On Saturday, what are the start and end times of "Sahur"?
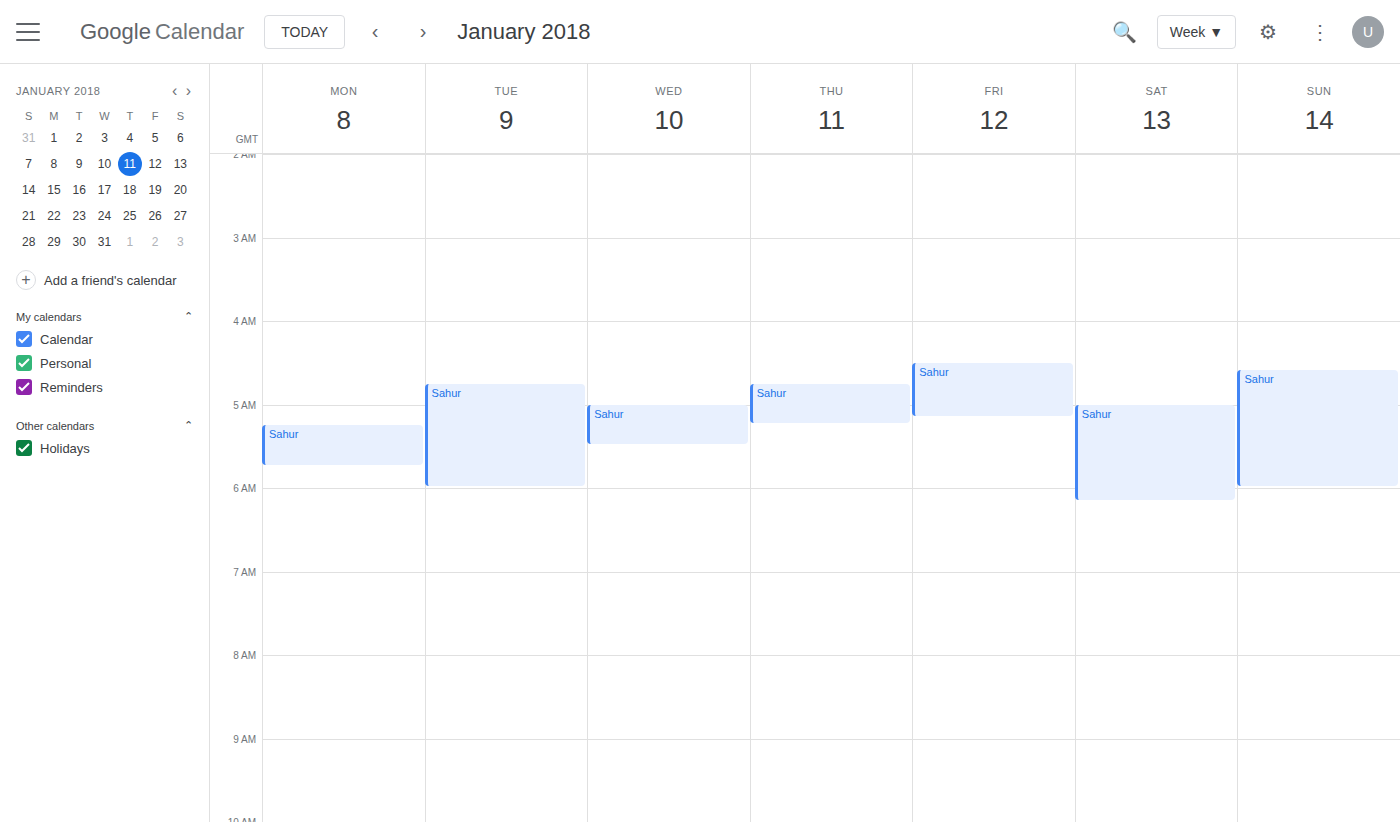
5:00 AM to 6:10 AM